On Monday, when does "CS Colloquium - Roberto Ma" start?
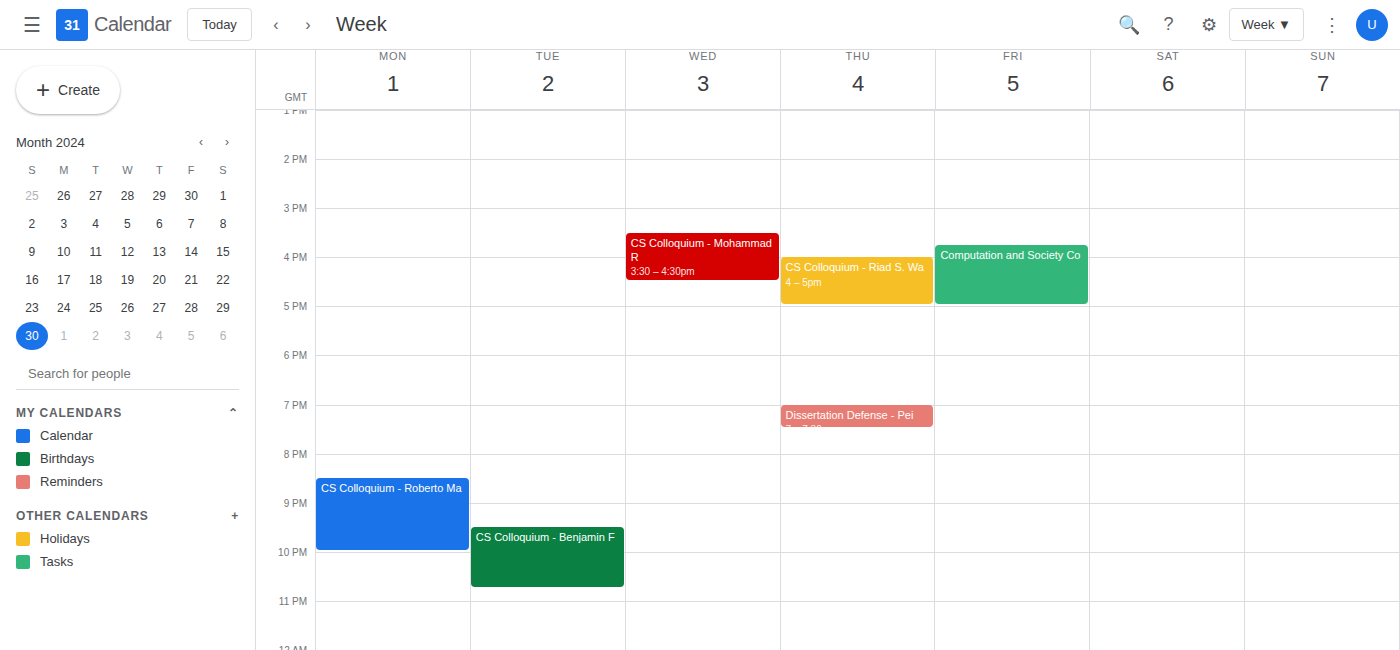
20:30